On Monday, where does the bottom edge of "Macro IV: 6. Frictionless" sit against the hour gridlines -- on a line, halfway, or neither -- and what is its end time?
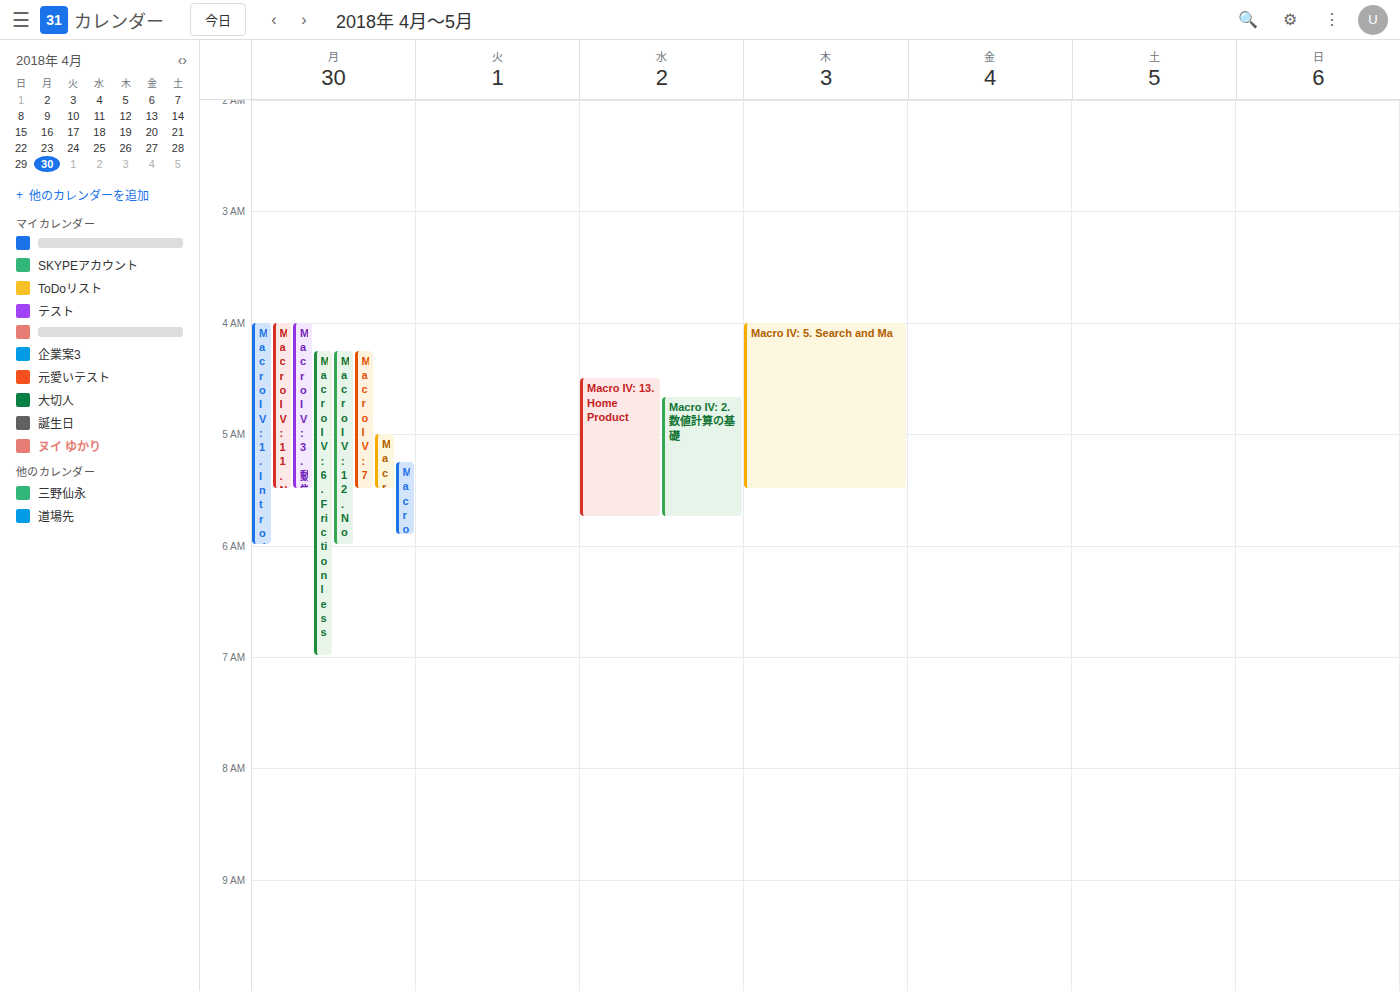
7:00 AM -- exactly on the 7 AM line.